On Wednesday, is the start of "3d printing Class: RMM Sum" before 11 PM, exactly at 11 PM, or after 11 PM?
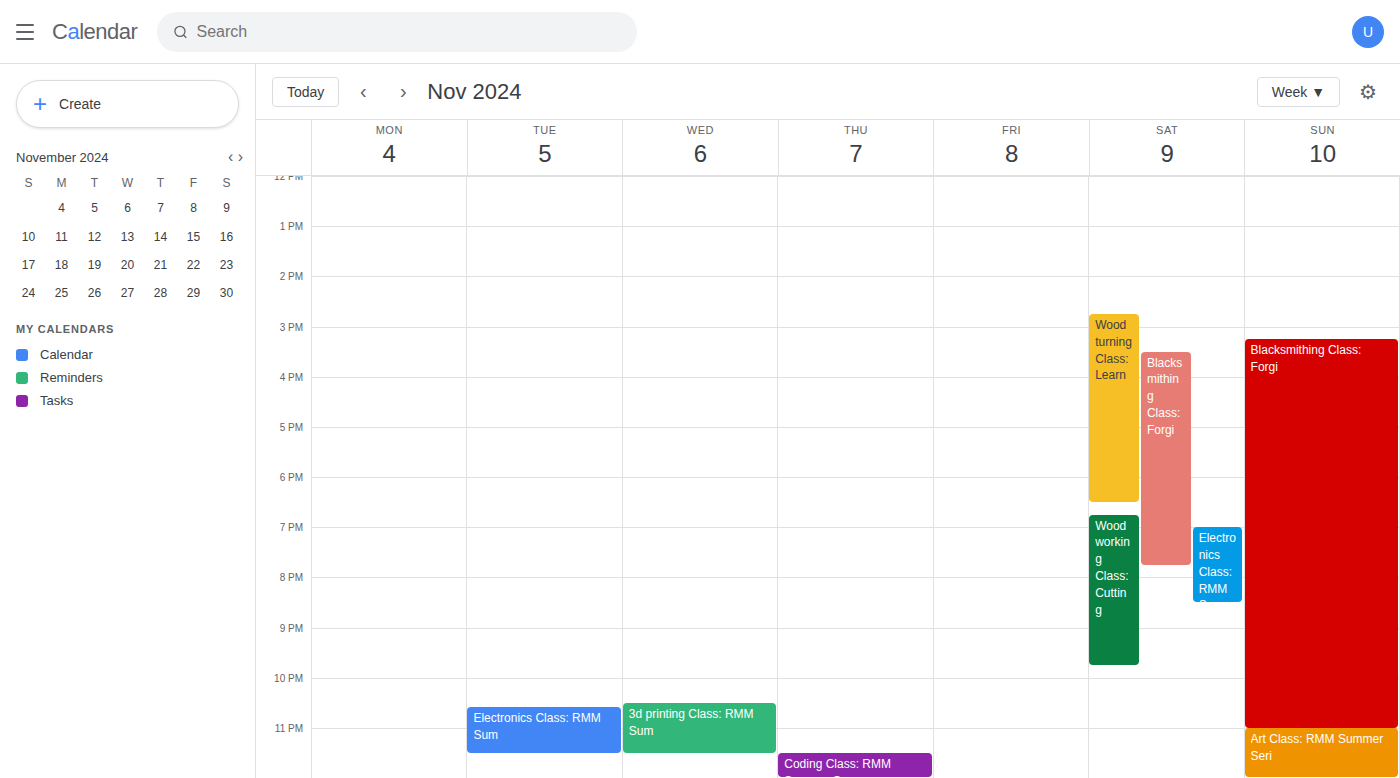
10:30 PM -- before 11 PM, 30 minutes above the 11 PM line.